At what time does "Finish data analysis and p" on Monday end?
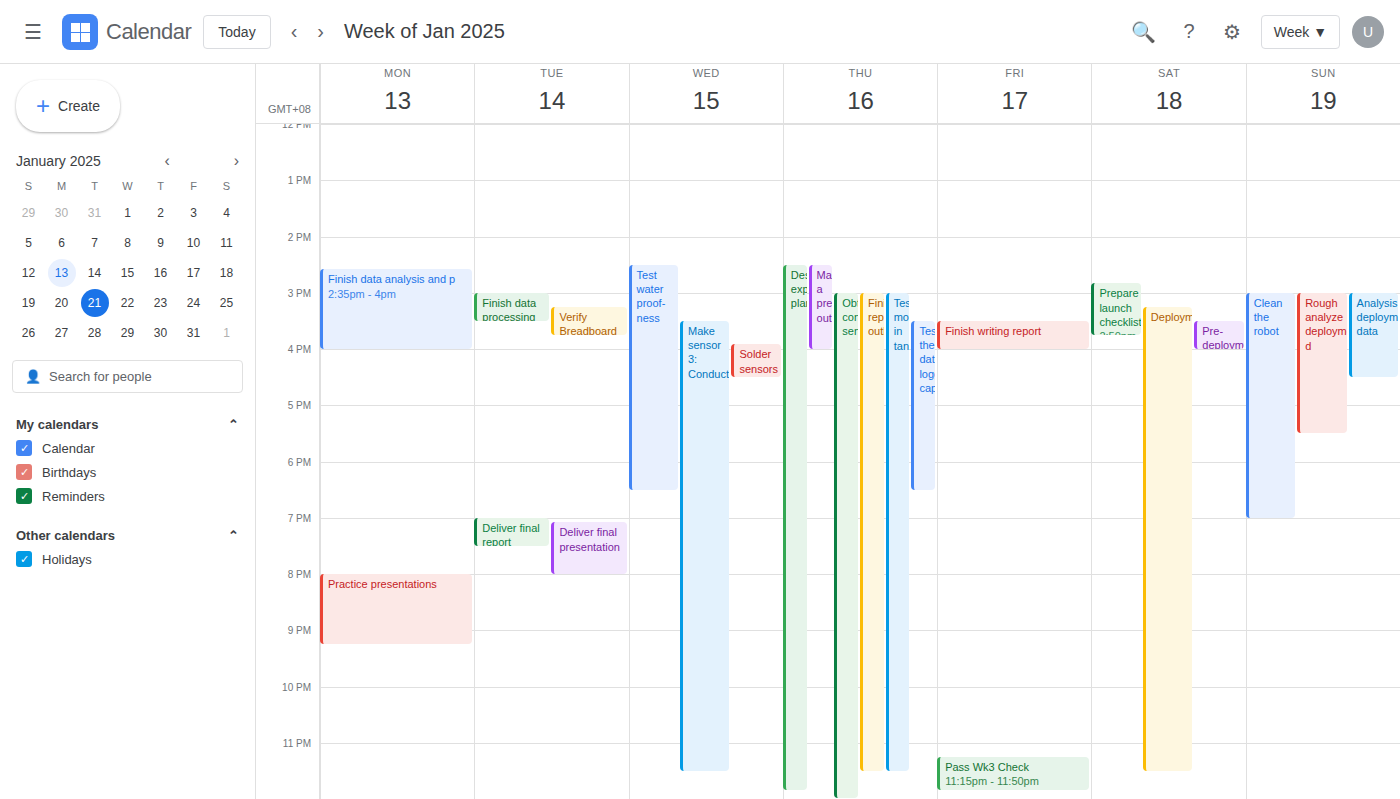
4:00 PM